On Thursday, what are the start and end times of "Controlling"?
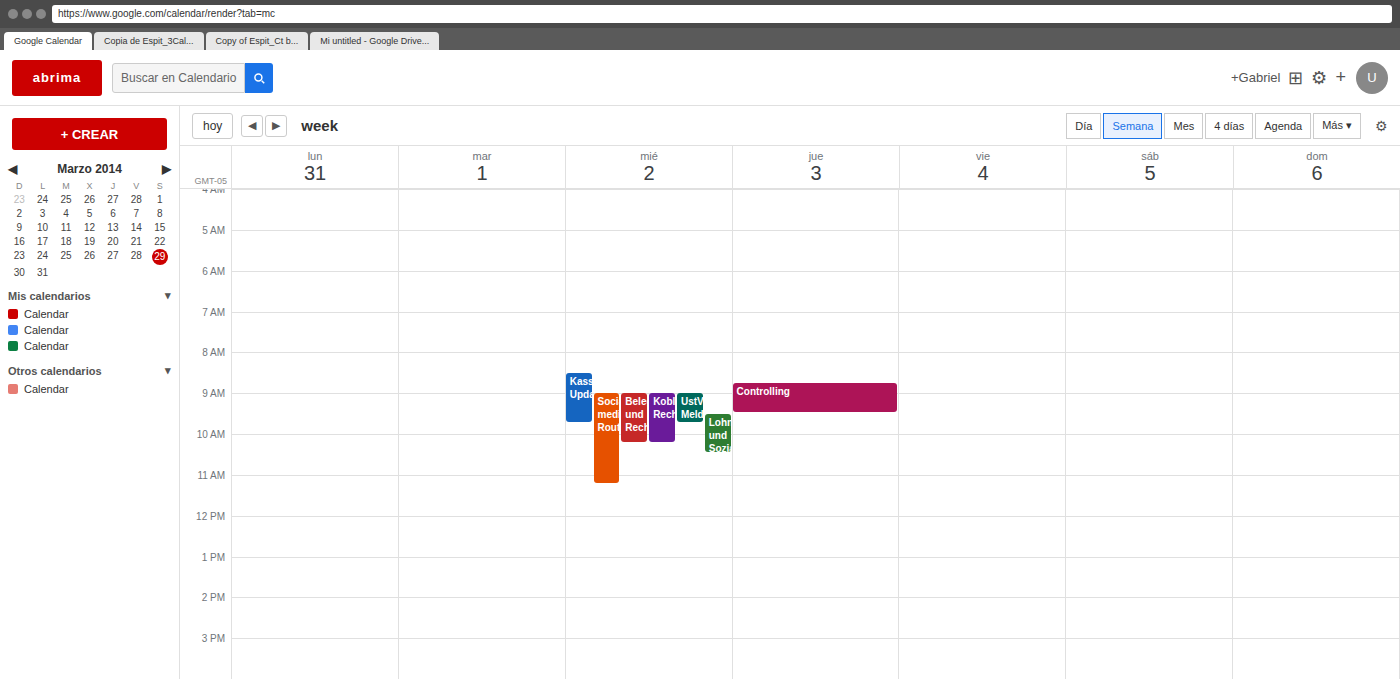
8:45 AM to 9:30 AM